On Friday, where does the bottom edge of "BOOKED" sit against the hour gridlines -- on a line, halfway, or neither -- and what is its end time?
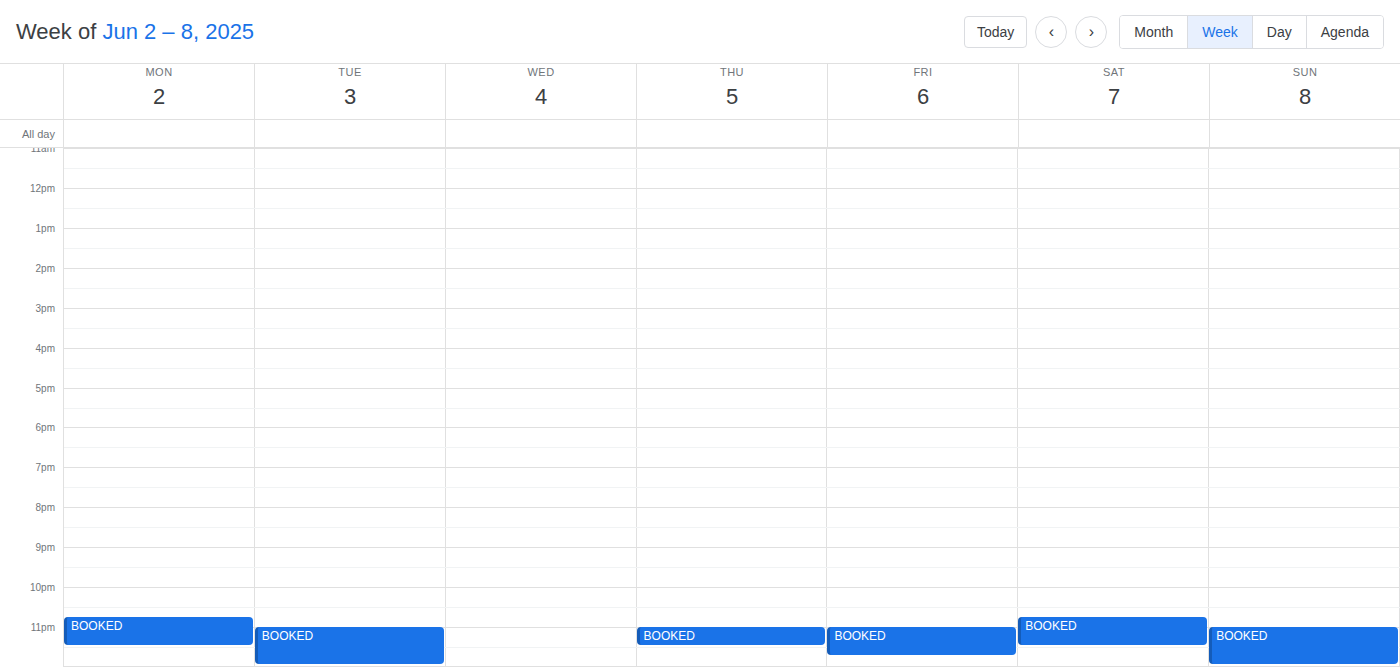
11:45 PM -- neither: three quarters of the way from the 11 PM line to the 12 AM line.